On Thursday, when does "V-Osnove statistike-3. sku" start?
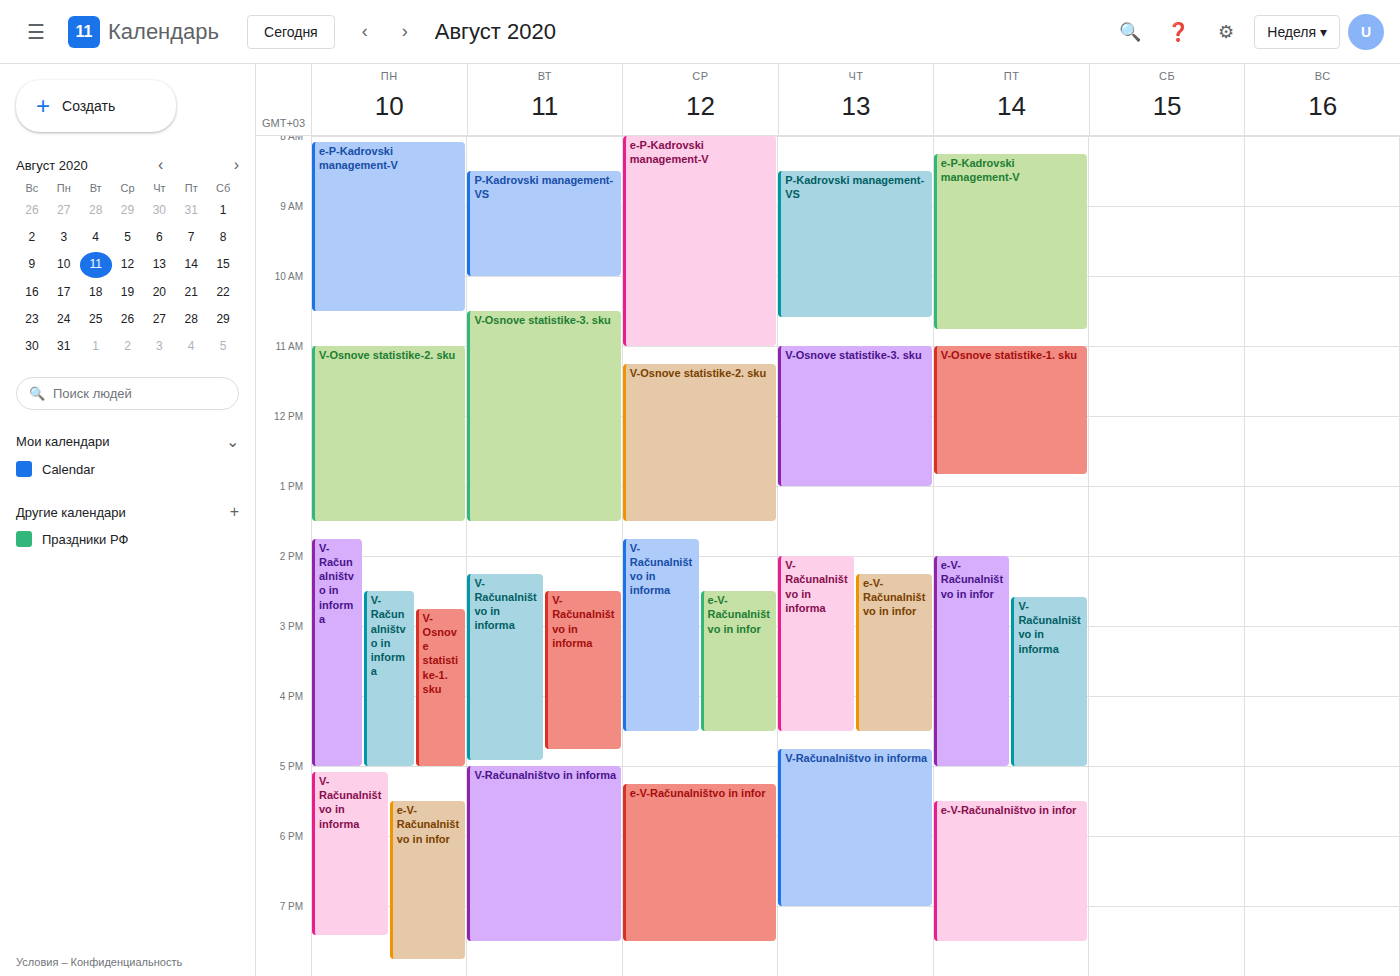
11:00 AM